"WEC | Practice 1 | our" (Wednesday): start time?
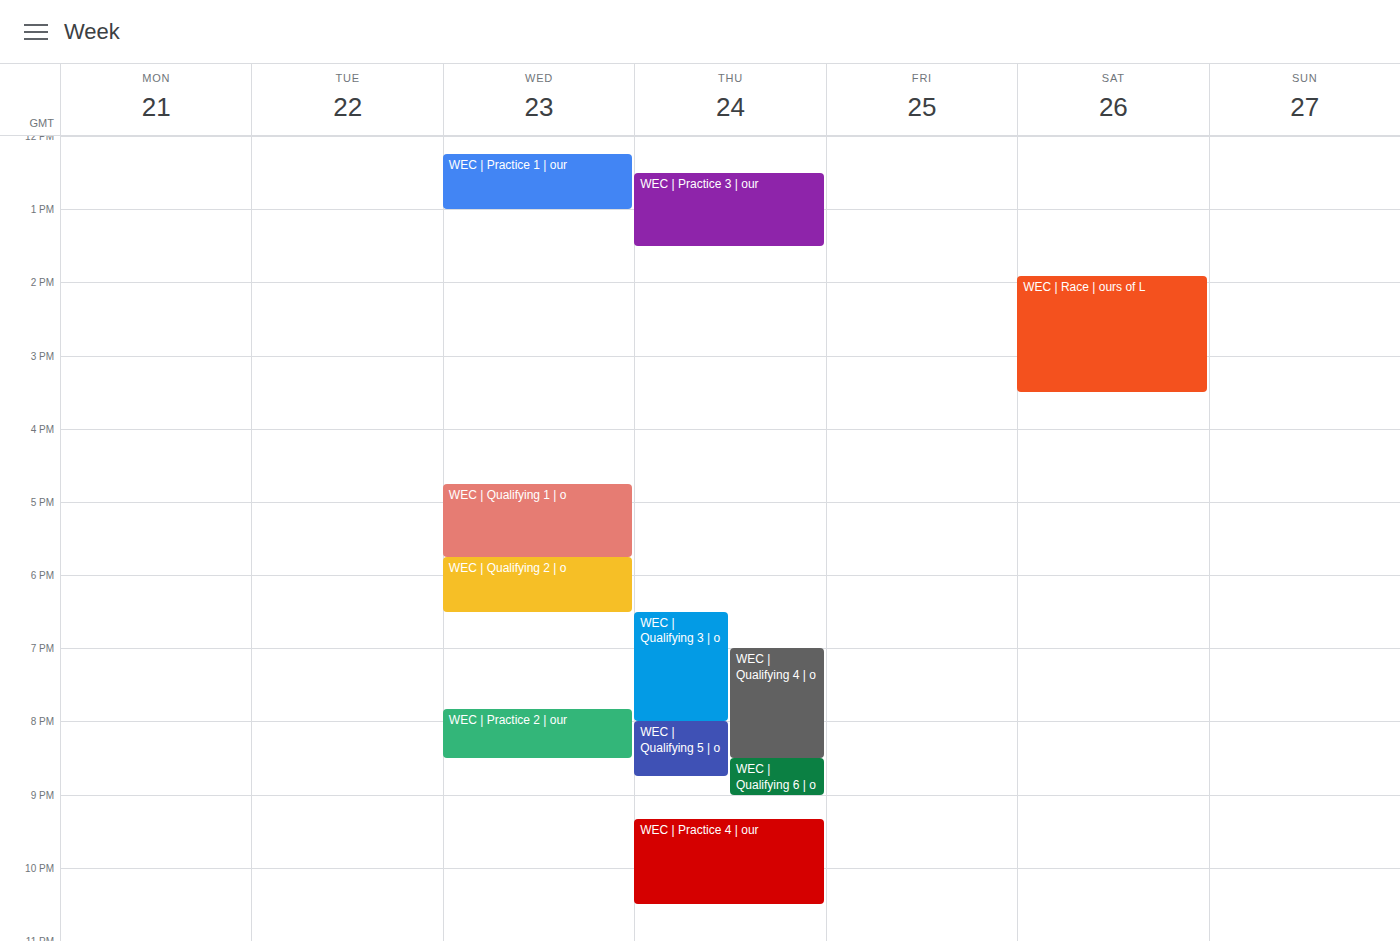
12:15 PM